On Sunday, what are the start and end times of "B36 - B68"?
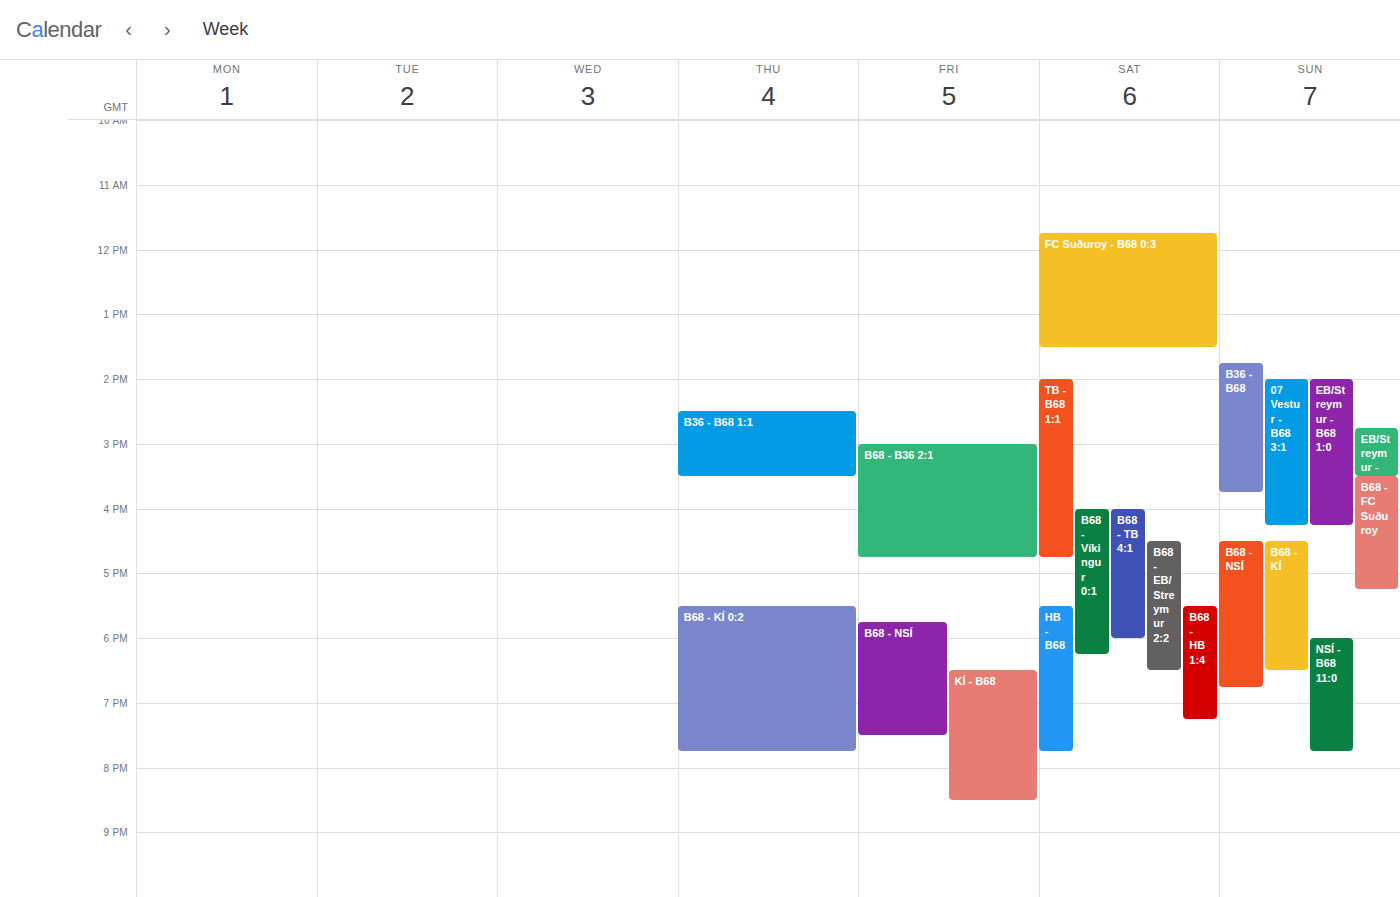
1:45 PM to 3:45 PM